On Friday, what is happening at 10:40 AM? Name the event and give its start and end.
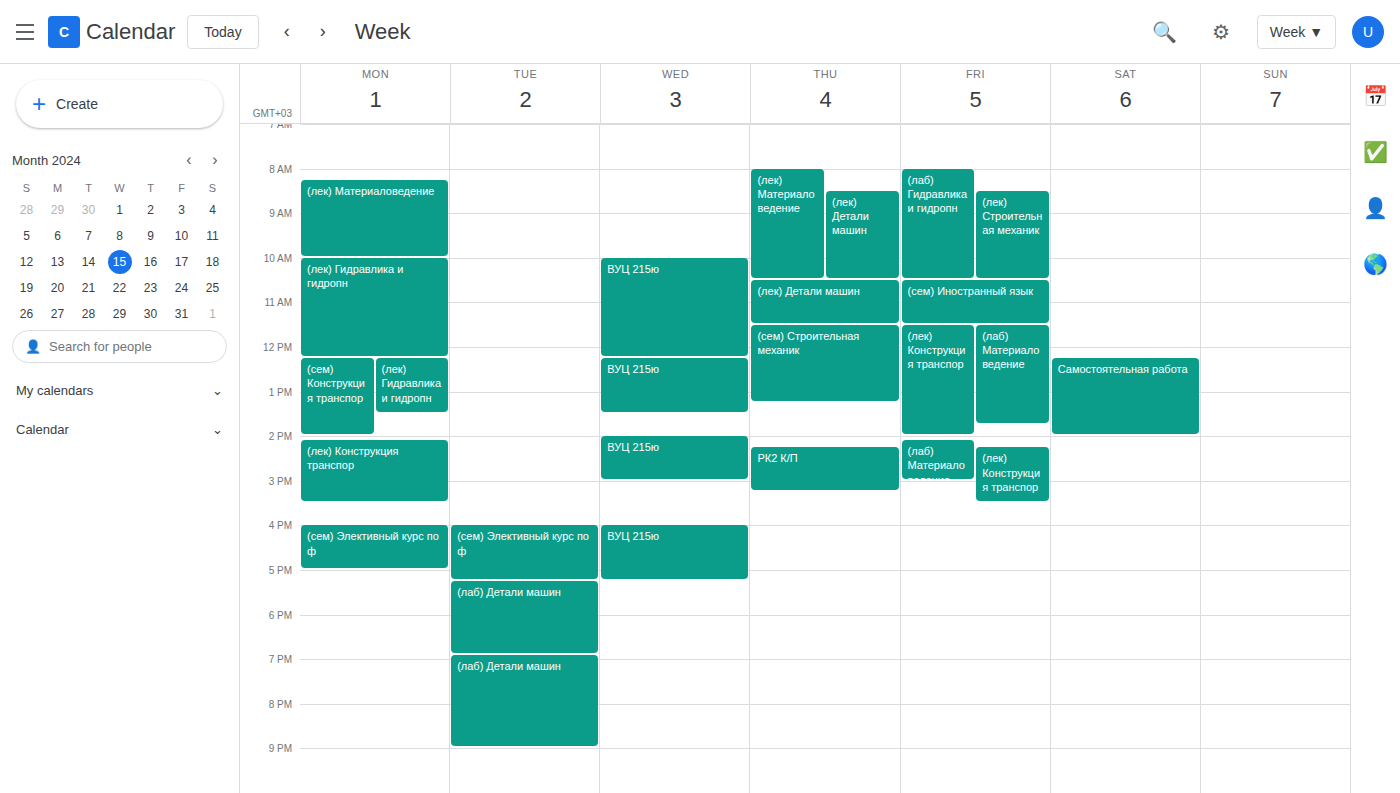
"(сем) Иностранный язык", 10:30 AM to 11:30 AM